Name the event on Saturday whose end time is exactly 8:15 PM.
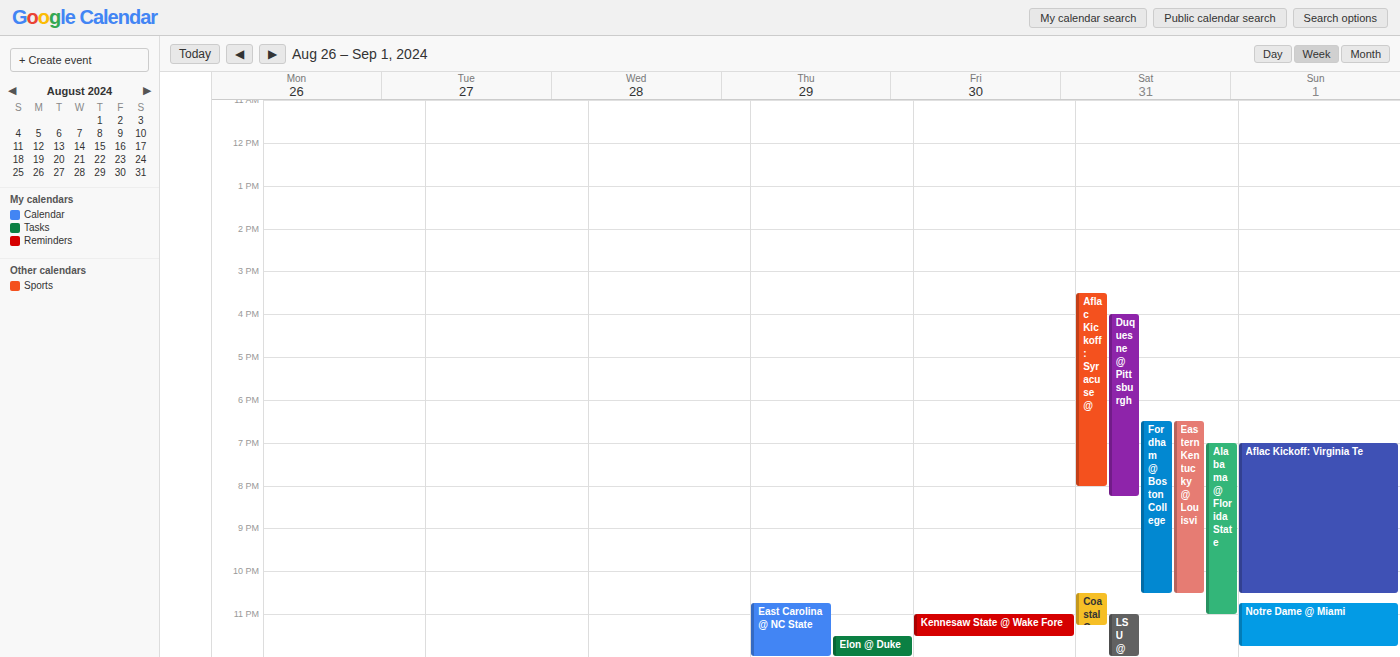
"Duquesne @ Pittsburgh"